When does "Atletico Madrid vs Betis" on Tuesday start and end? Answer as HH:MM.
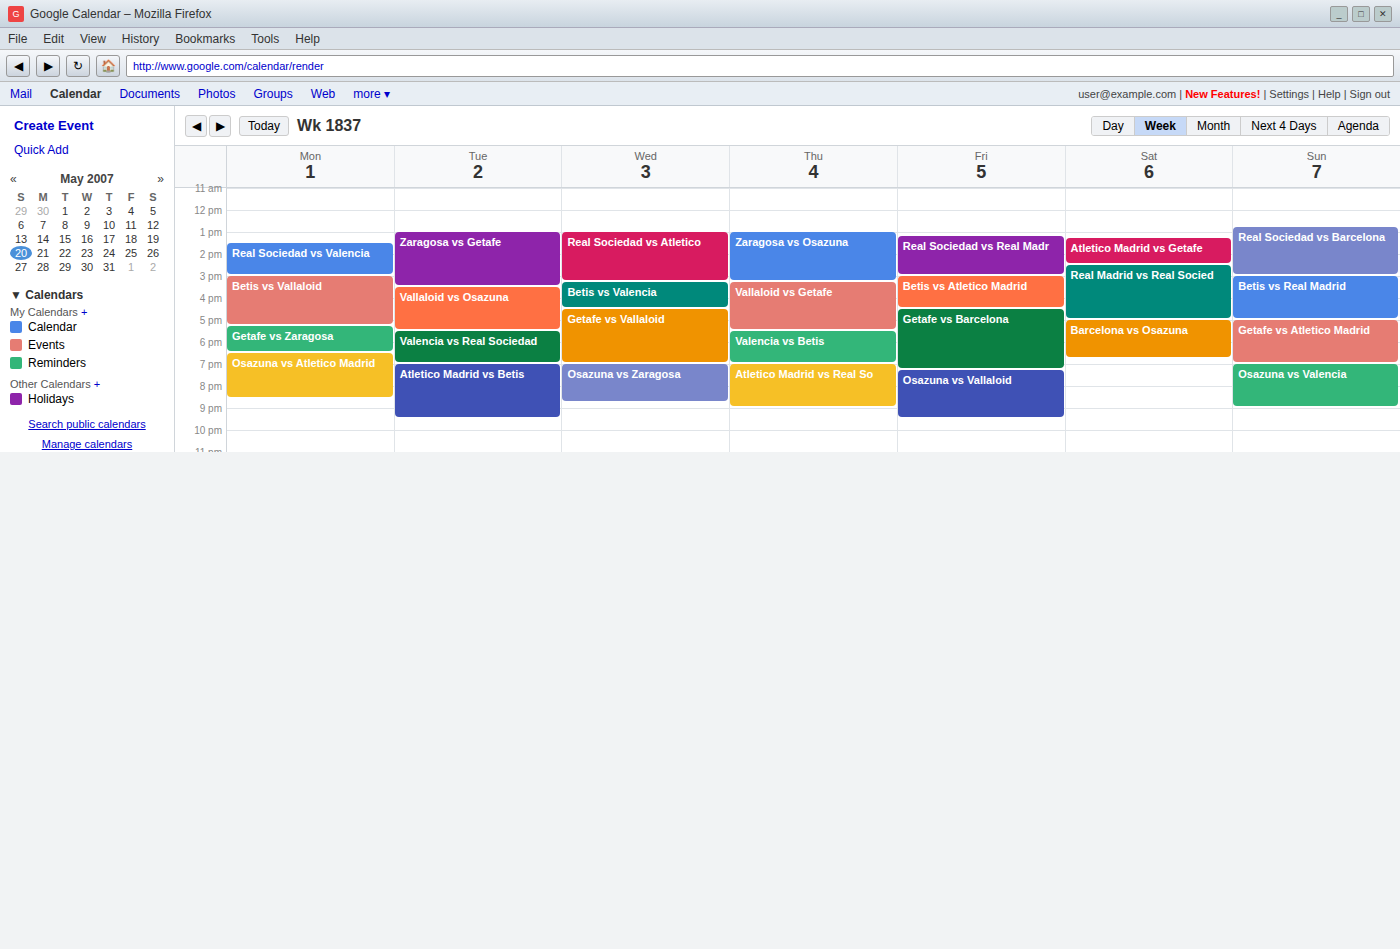
19:00 to 21:30